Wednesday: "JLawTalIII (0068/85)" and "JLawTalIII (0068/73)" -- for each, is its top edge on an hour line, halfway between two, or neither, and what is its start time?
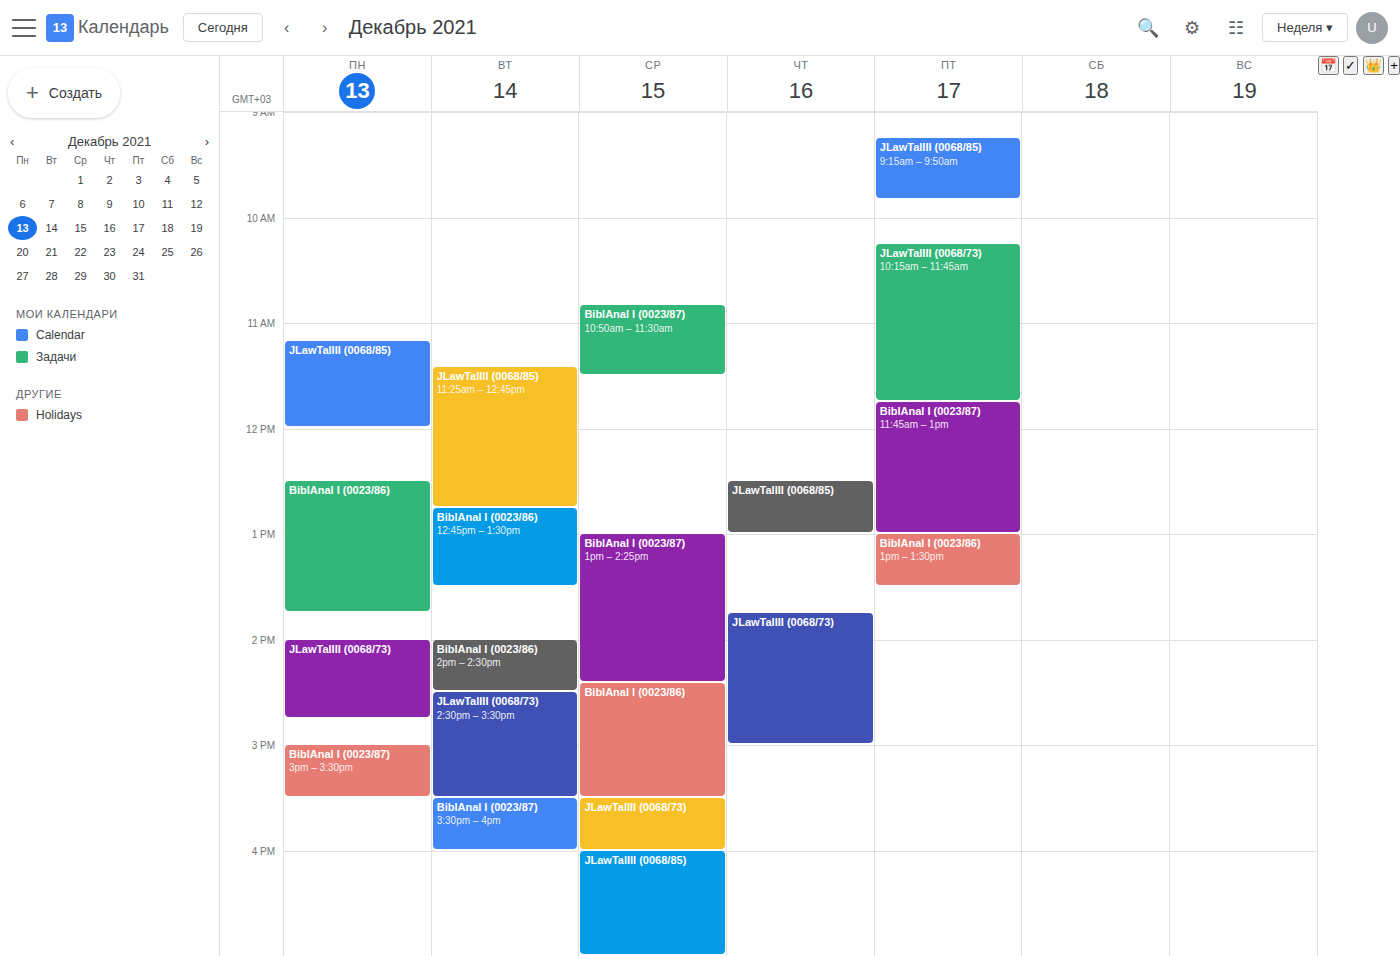
"JLawTalIII (0068/85)": 16:00, exactly on the 16:00 line. "JLawTalIII (0068/73)": 15:30, halfway between the 15:00 and 16:00 lines.